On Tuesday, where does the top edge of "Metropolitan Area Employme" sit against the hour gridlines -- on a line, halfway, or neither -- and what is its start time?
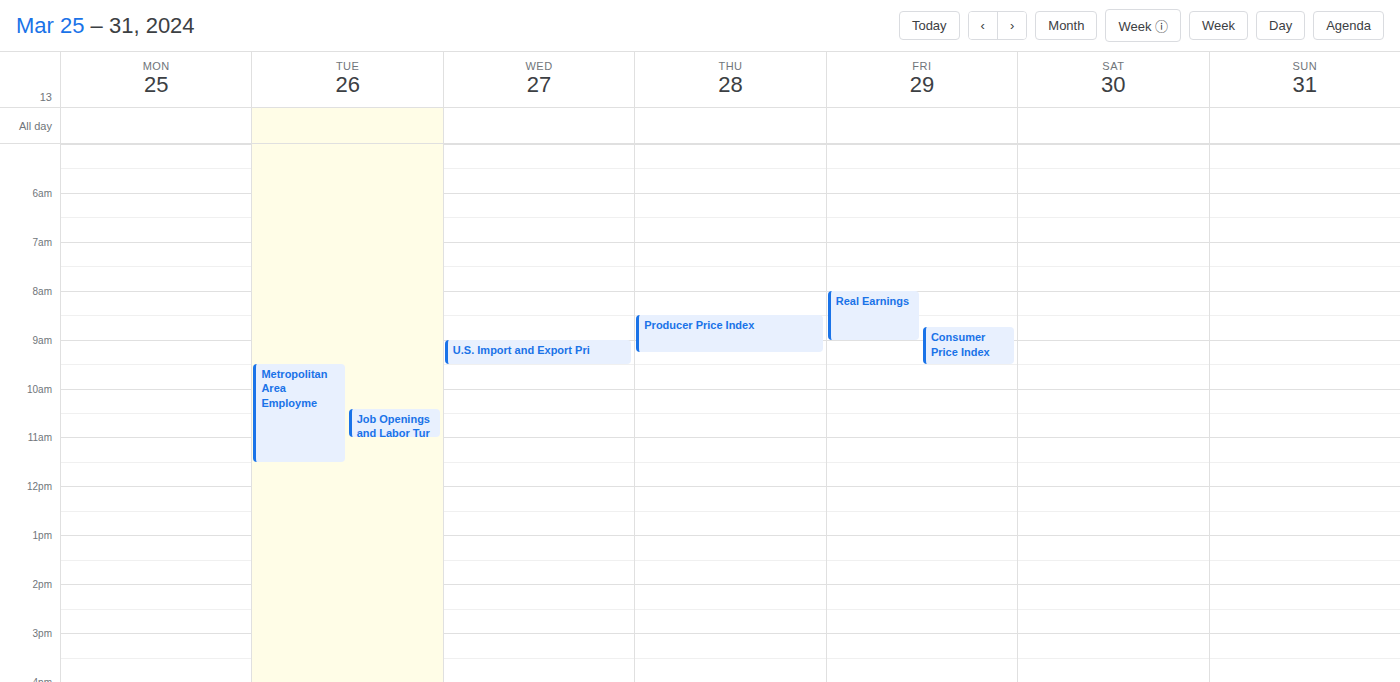
9:30 AM -- halfway between the 9 AM and 10 AM lines.